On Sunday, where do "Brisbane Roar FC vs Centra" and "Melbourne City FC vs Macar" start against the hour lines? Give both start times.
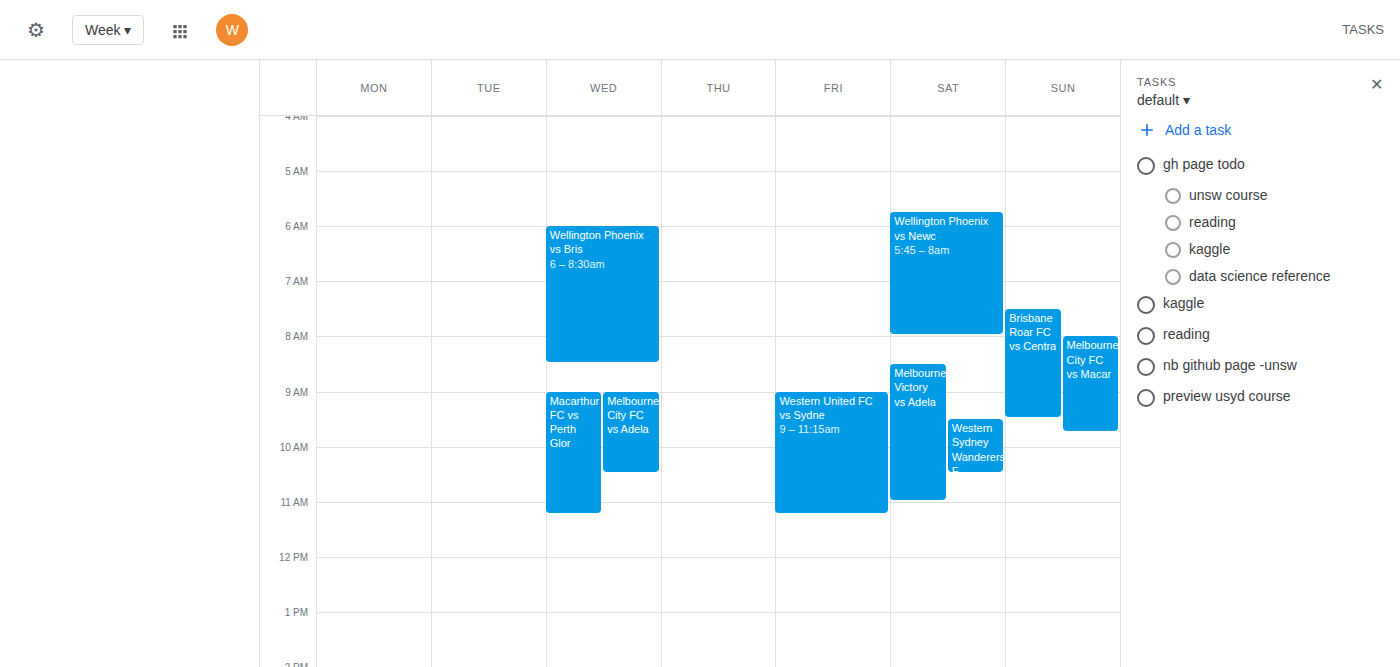
"Brisbane Roar FC vs Centra": 7:30 AM, halfway between the 7 AM and 8 AM lines. "Melbourne City FC vs Macar": 8:00 AM, exactly on the 8 AM line.